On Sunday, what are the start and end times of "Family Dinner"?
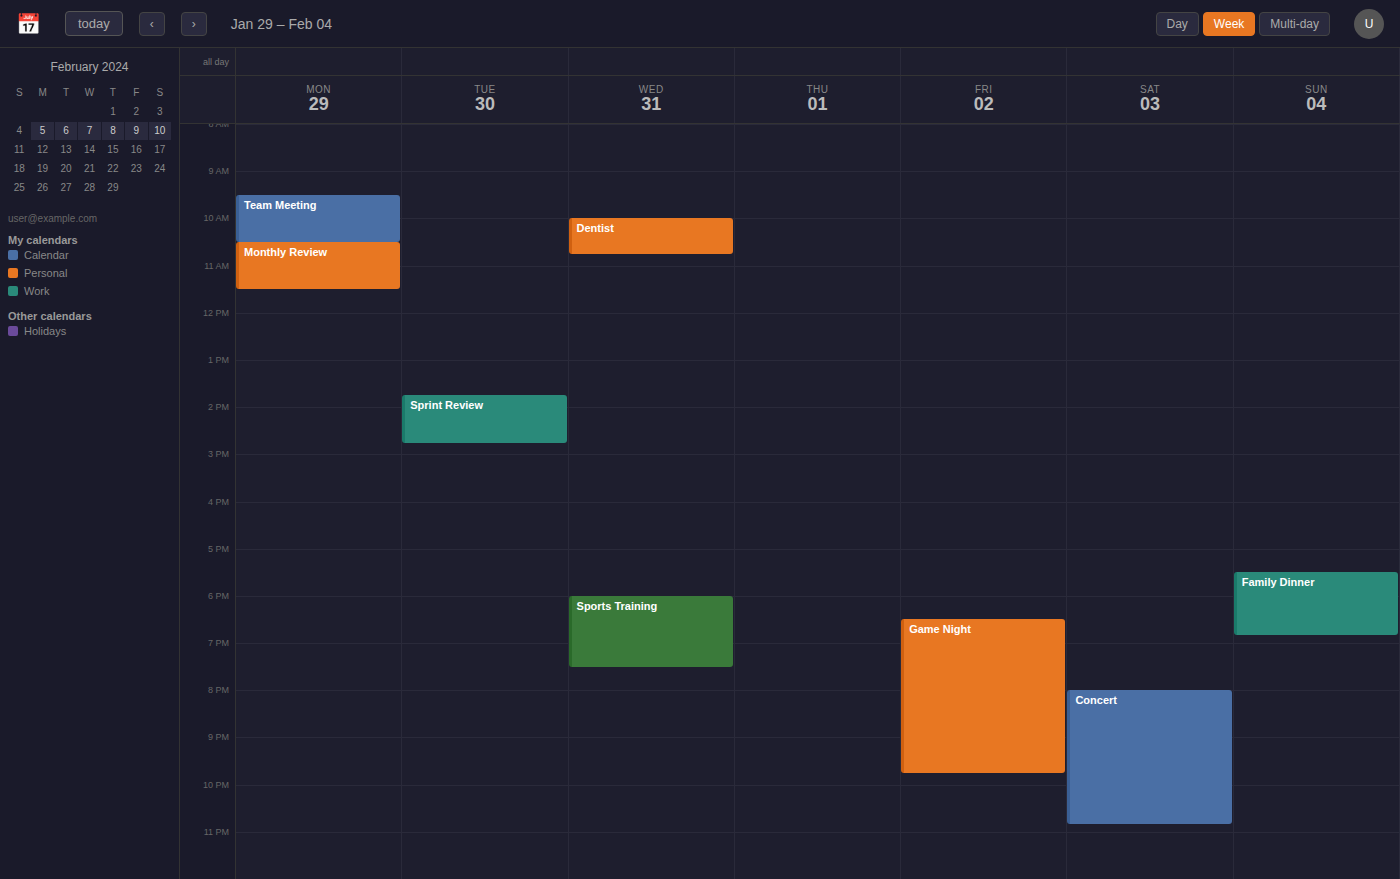
5:30 PM to 6:50 PM